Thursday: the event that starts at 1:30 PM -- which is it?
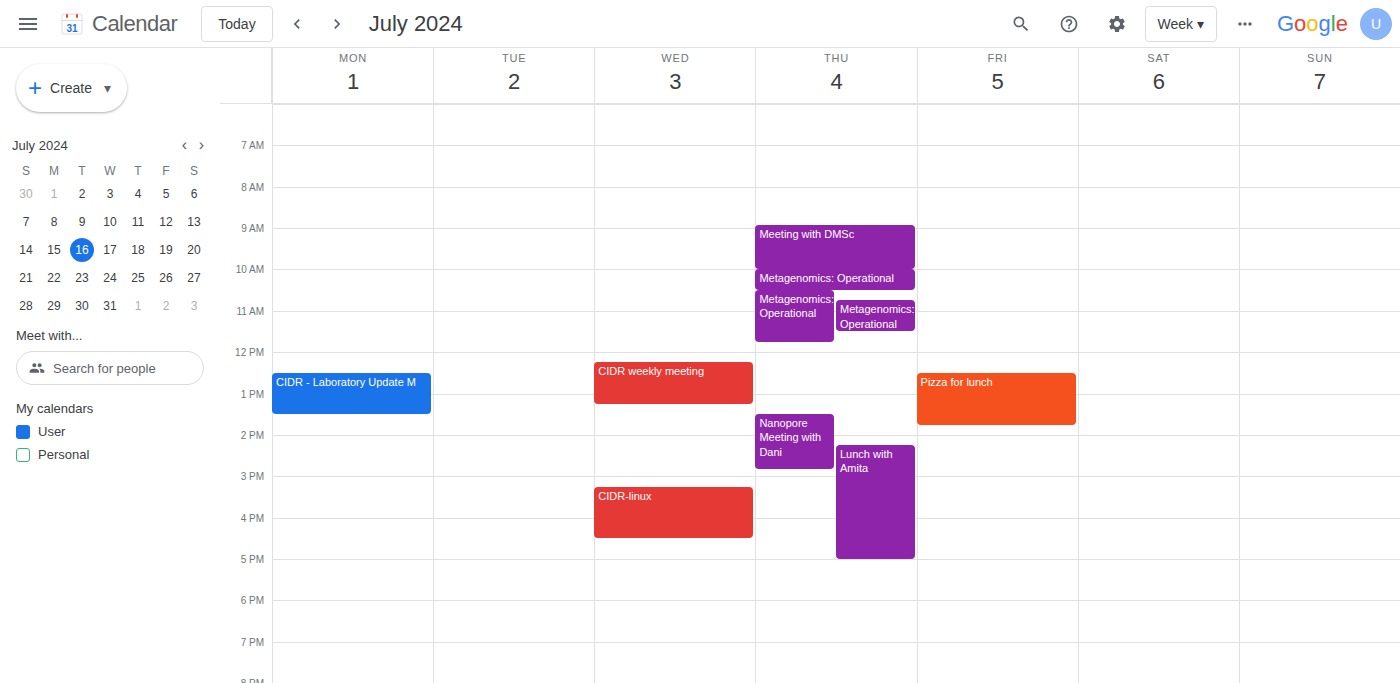
"Nanopore Meeting with Dani"